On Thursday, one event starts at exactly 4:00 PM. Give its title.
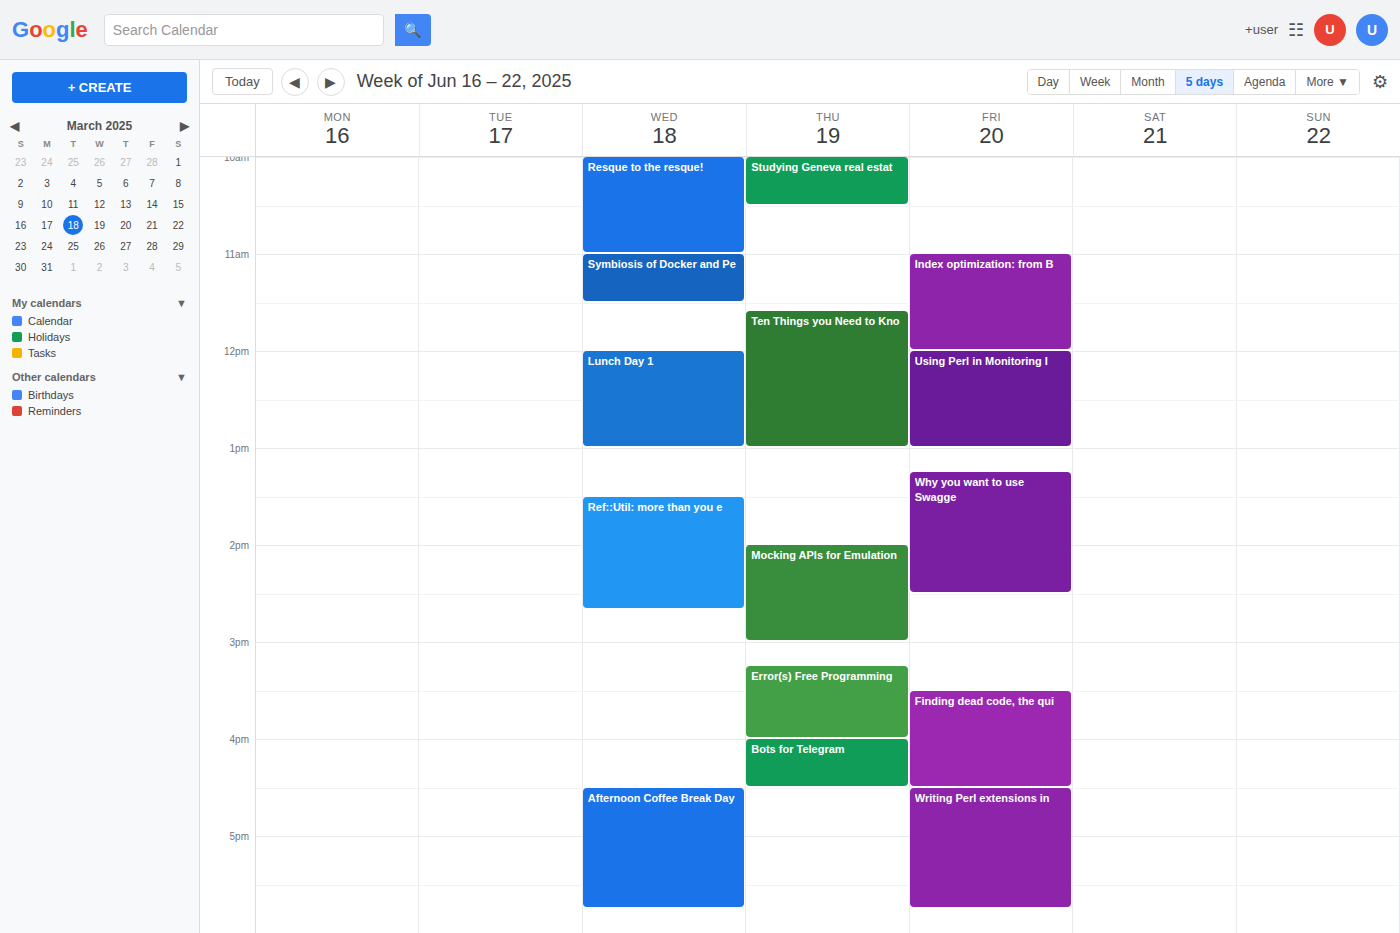
"Bots for Telegram"